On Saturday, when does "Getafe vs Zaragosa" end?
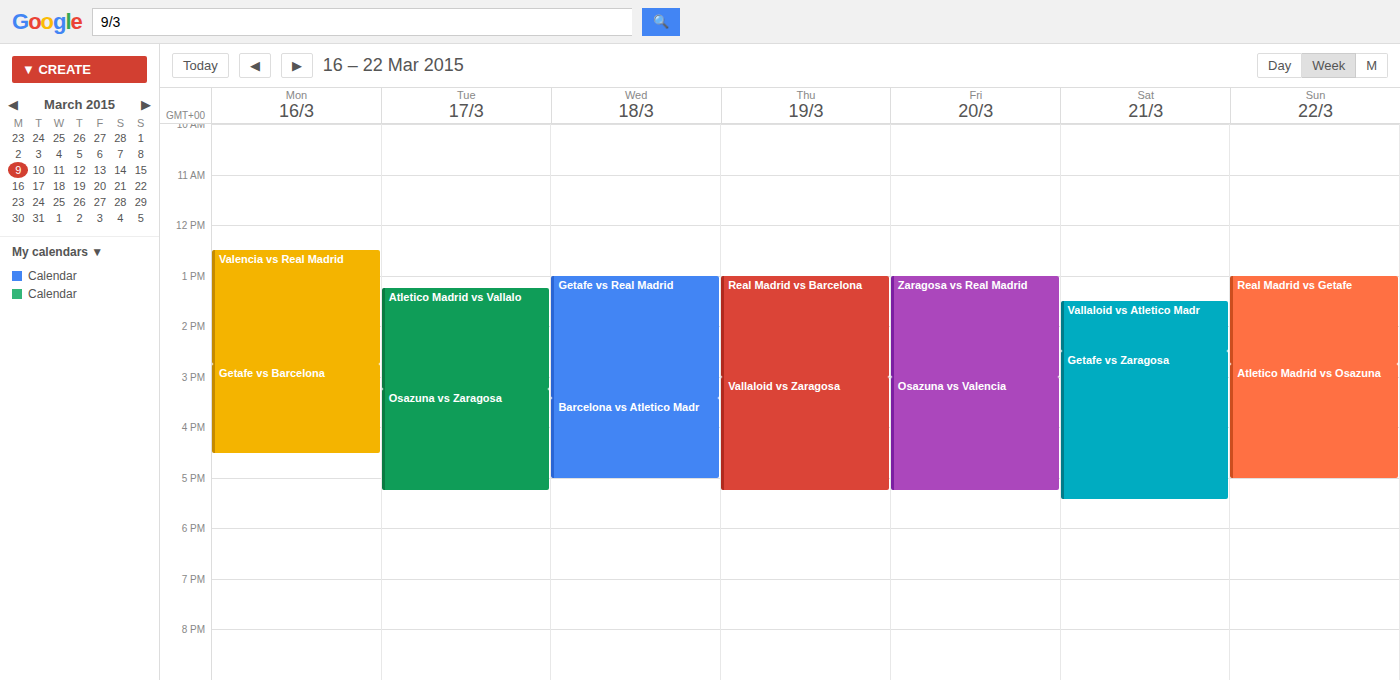
5:25 PM